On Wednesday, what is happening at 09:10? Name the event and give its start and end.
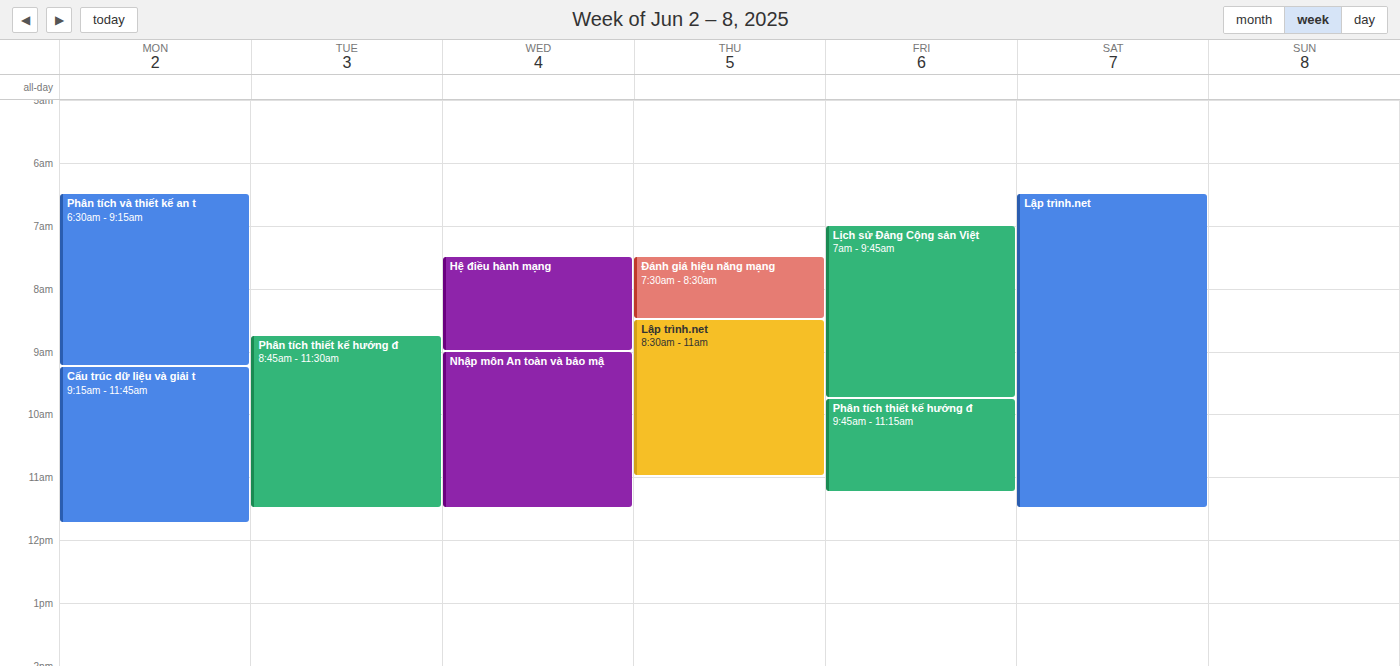
"Nhập môn An toàn và bảo mậ", 09:00 to 11:30